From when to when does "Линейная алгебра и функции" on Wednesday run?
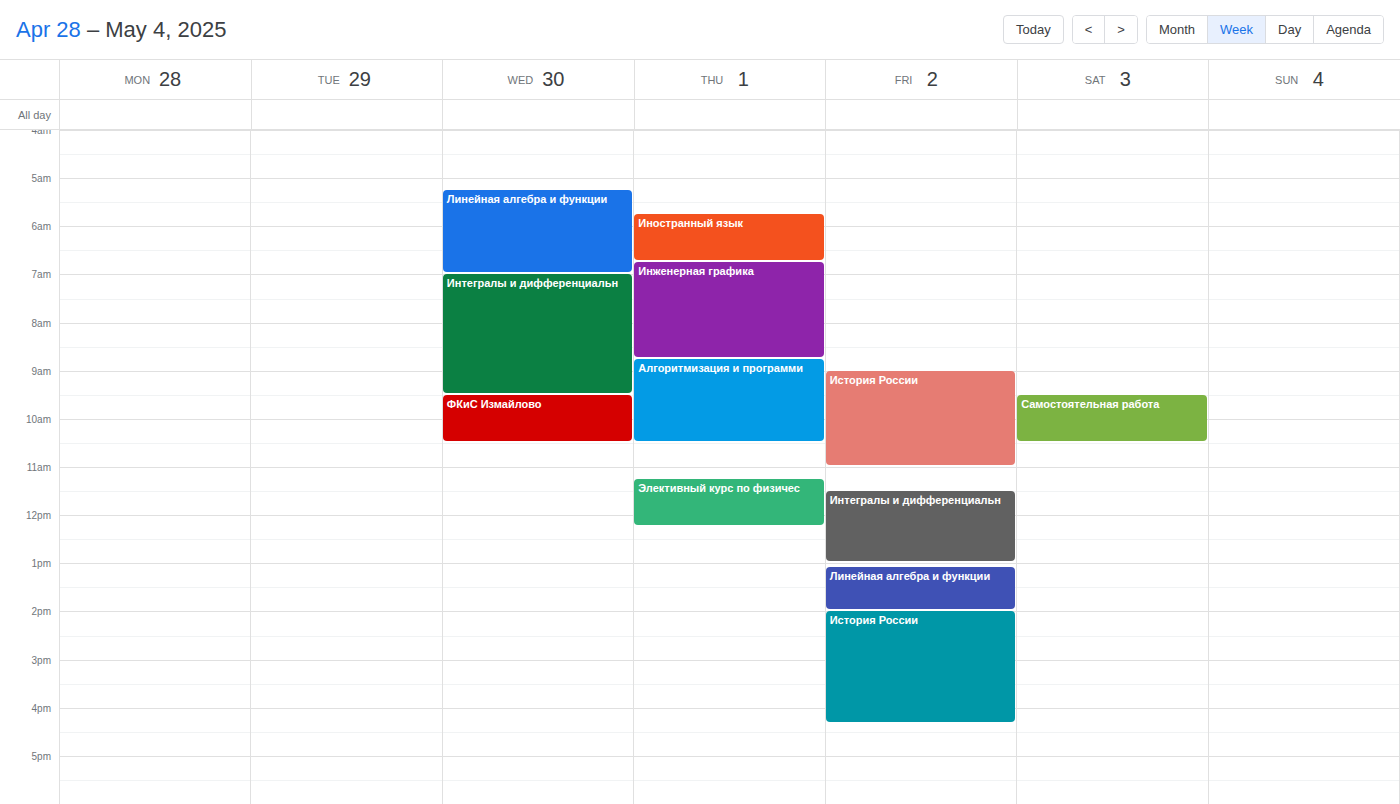
05:15 to 07:00